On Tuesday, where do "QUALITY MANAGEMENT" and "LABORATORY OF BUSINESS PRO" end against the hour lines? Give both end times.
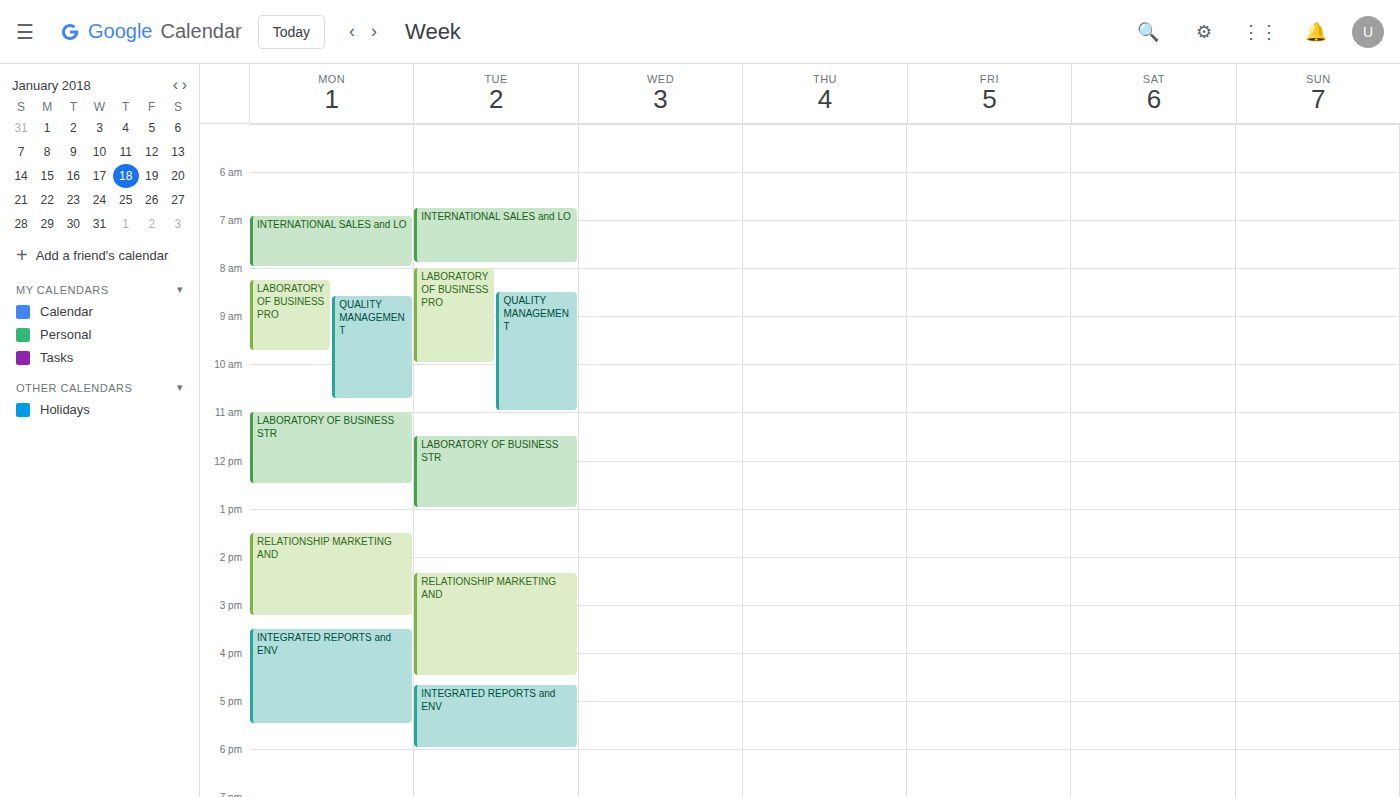
"QUALITY MANAGEMENT": 11:00 AM, exactly on the 11 AM line. "LABORATORY OF BUSINESS PRO": 10:00 AM, exactly on the 10 AM line.